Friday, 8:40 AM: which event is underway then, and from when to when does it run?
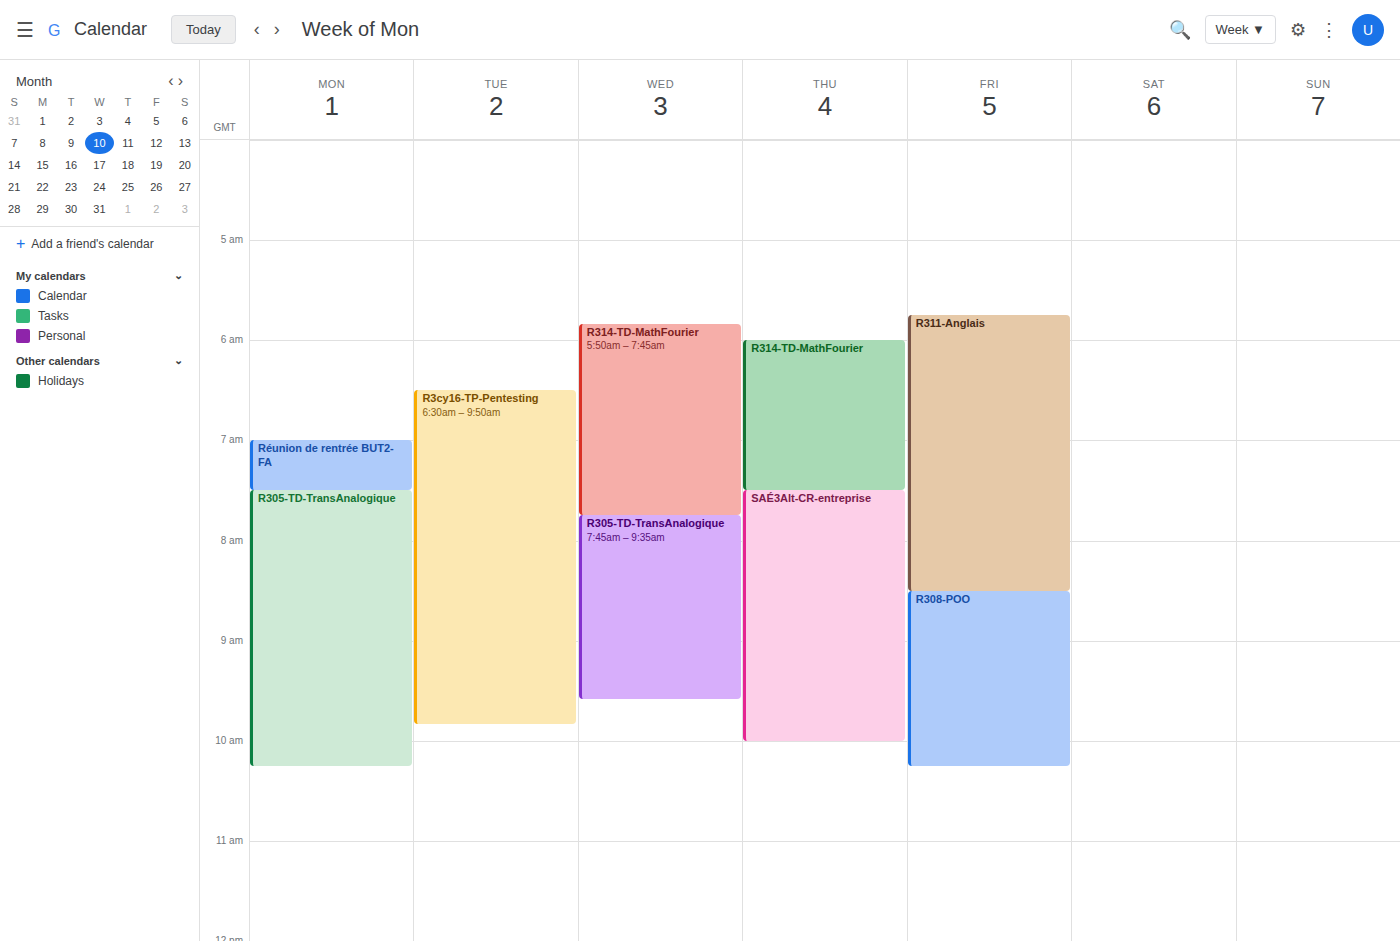
"R308-POO", 8:30 AM to 10:15 AM